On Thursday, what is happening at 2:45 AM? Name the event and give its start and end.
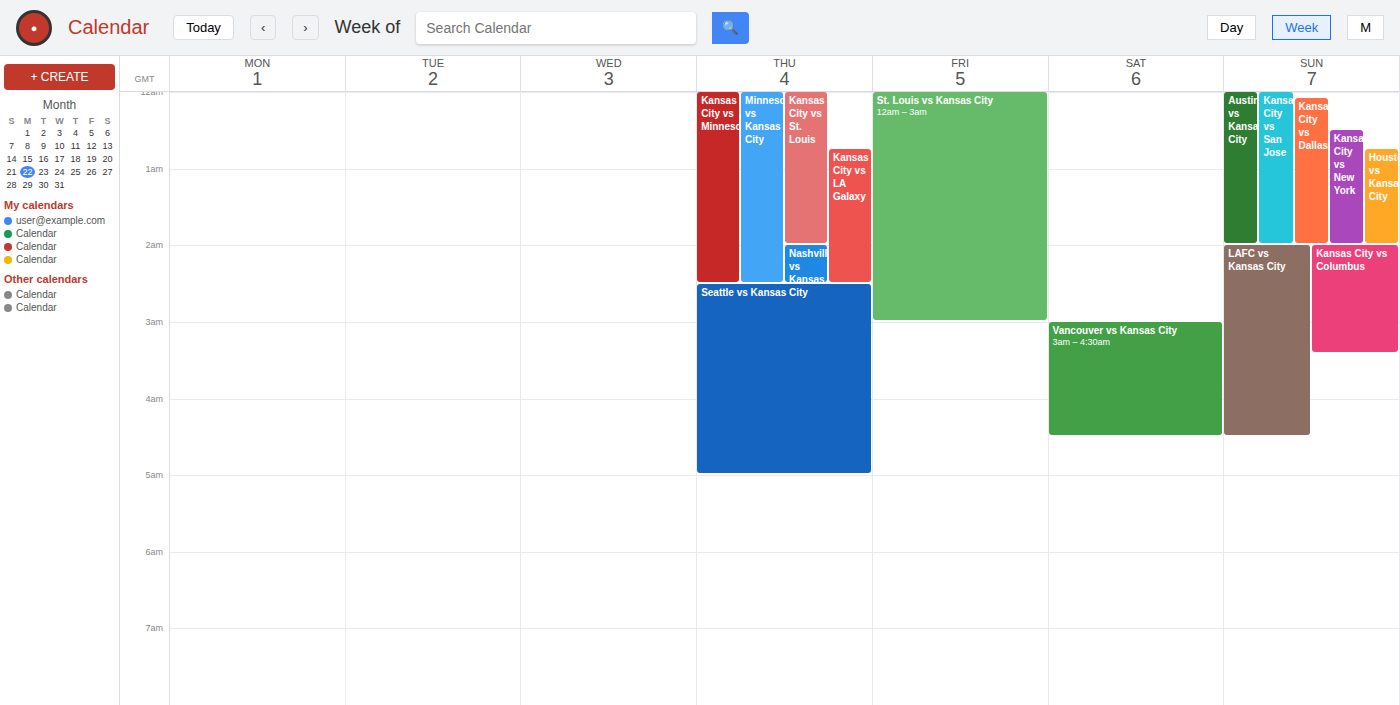
"Seattle vs Kansas City", 2:30 AM to 5:00 AM